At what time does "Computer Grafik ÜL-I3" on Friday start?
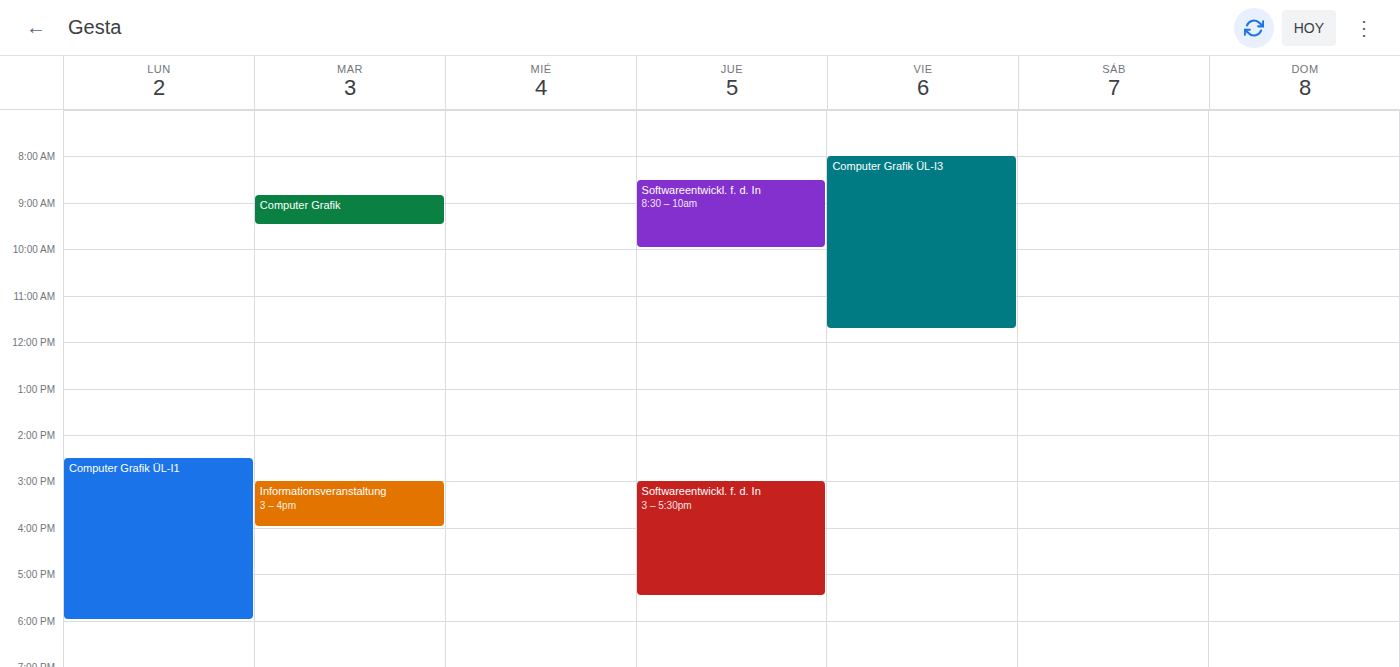
8:00 AM